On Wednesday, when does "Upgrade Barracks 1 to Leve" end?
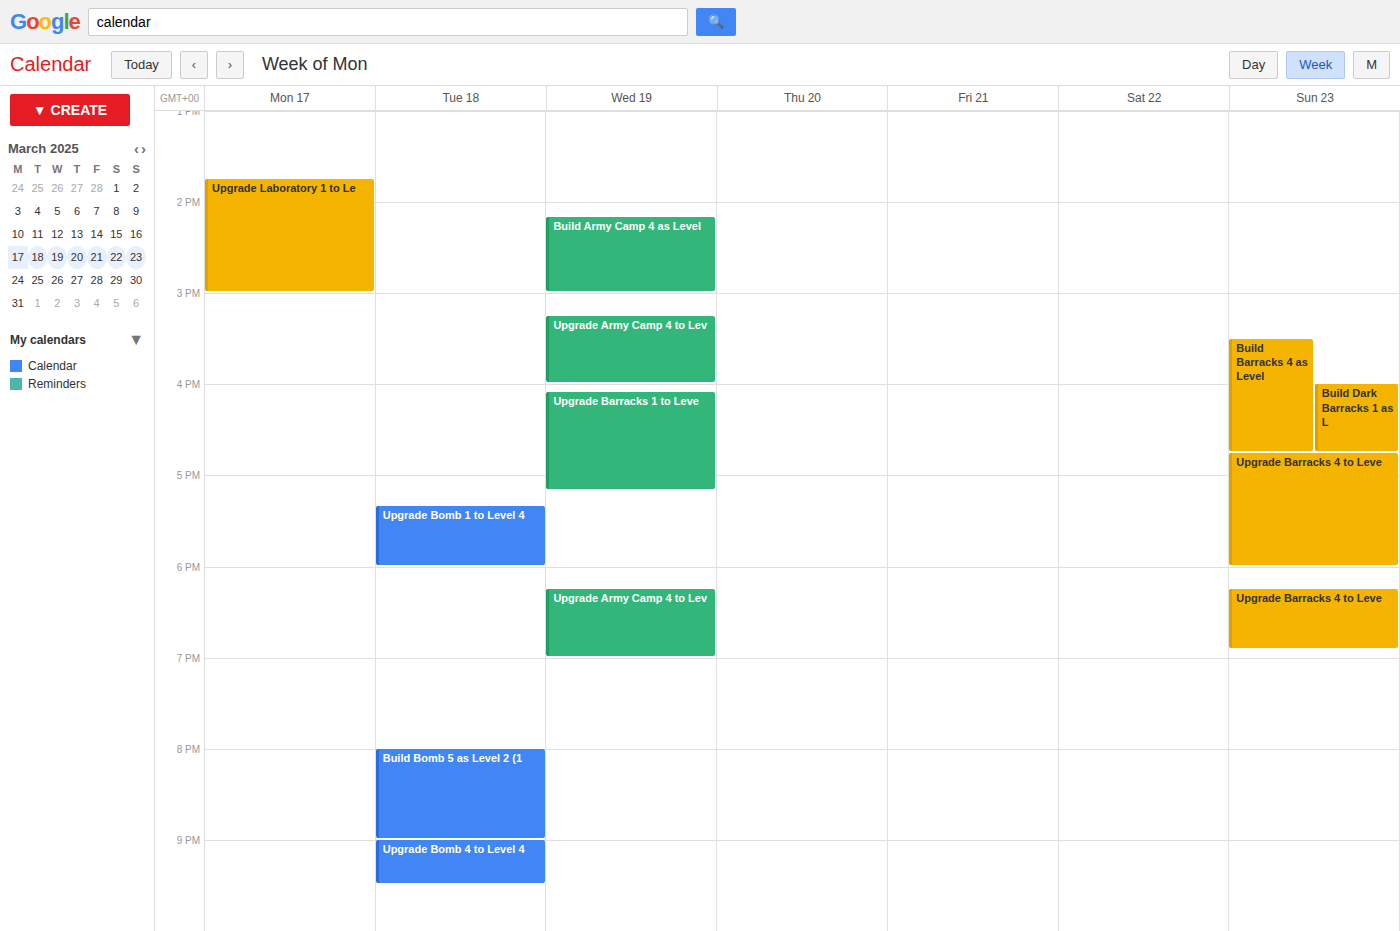
5:10 PM